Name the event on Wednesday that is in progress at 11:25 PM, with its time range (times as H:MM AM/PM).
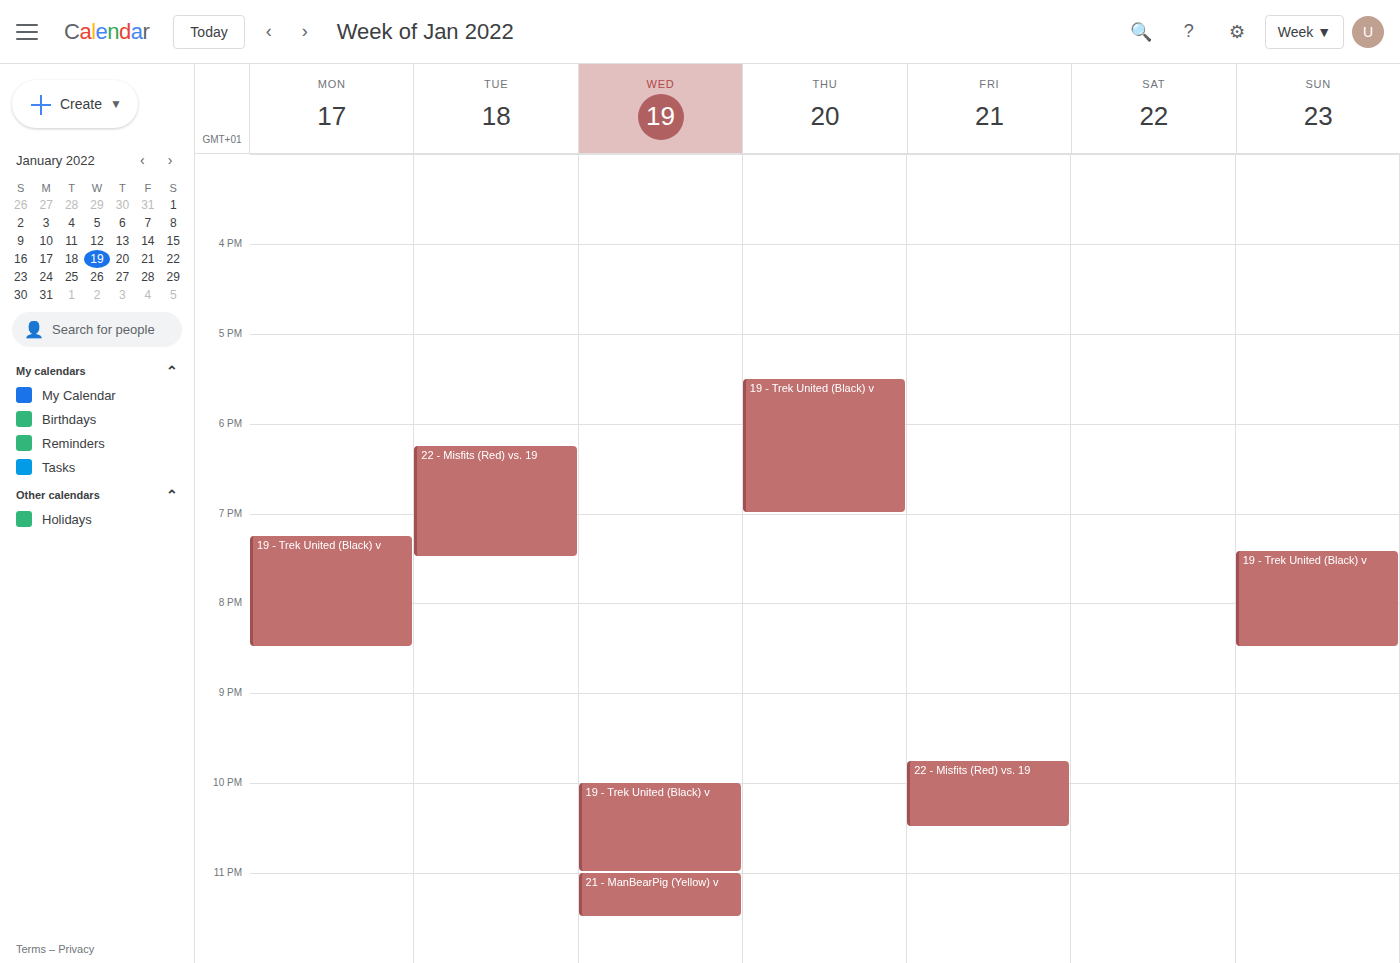
"21 - ManBearPig (Yellow) v", 11:00 PM to 11:30 PM